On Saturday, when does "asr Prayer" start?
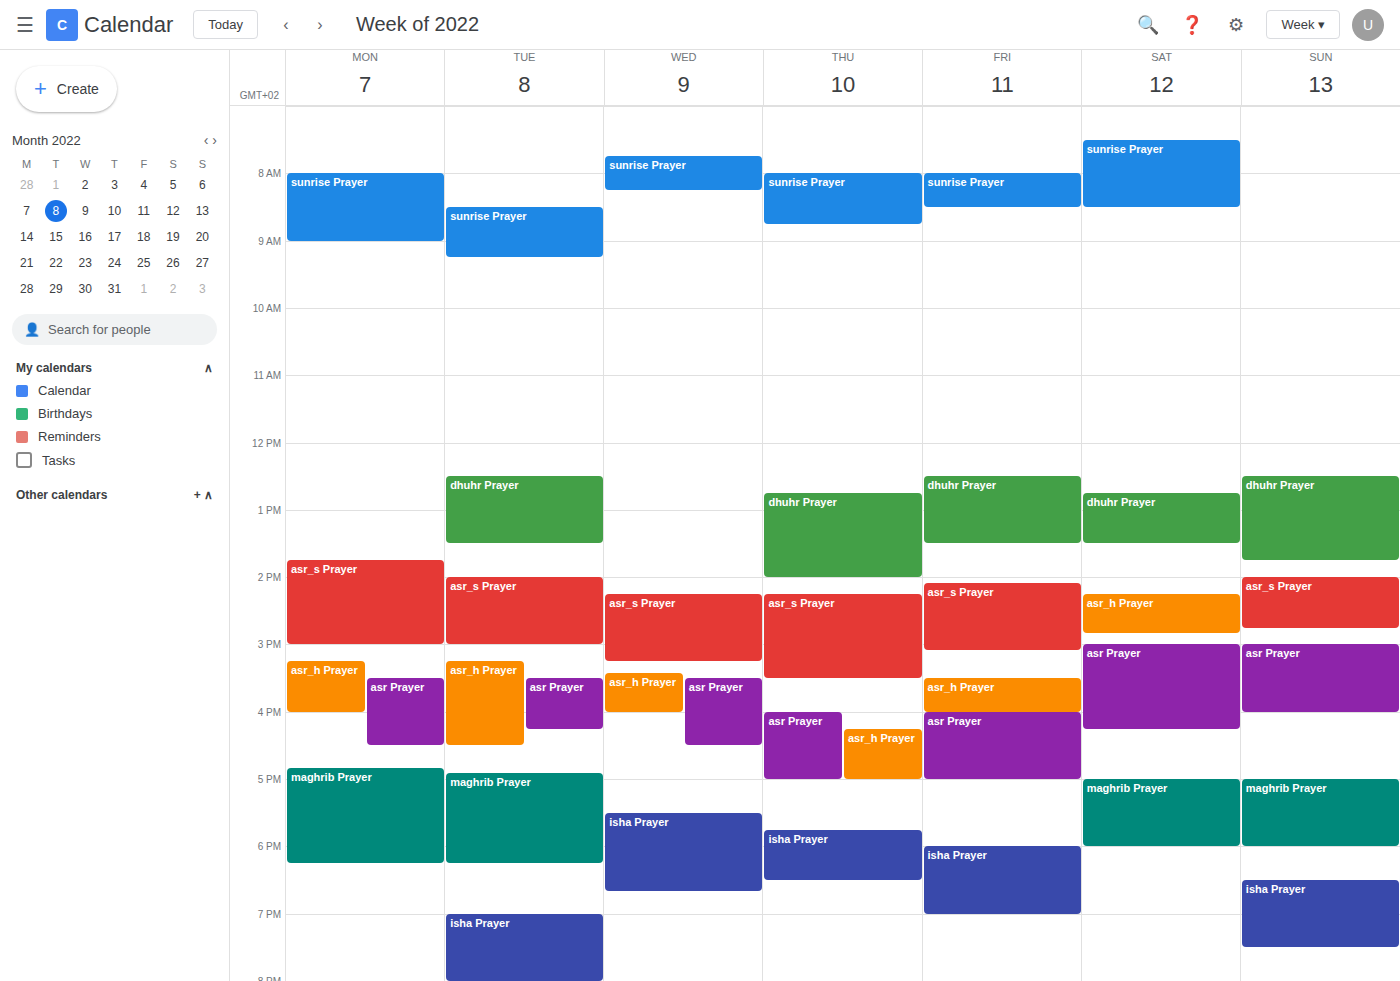
3:00 PM